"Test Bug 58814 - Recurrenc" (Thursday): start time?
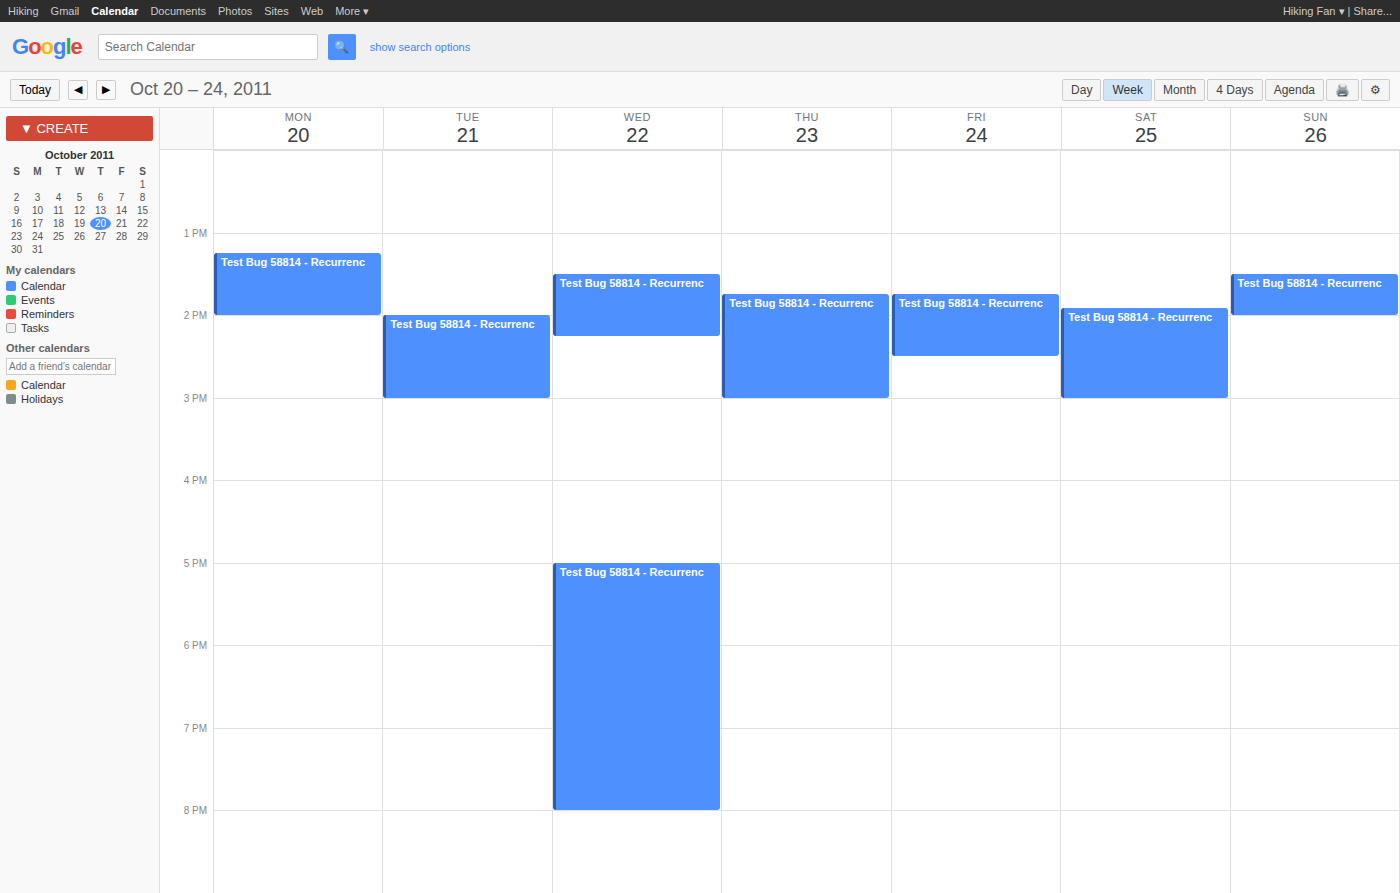
13:45